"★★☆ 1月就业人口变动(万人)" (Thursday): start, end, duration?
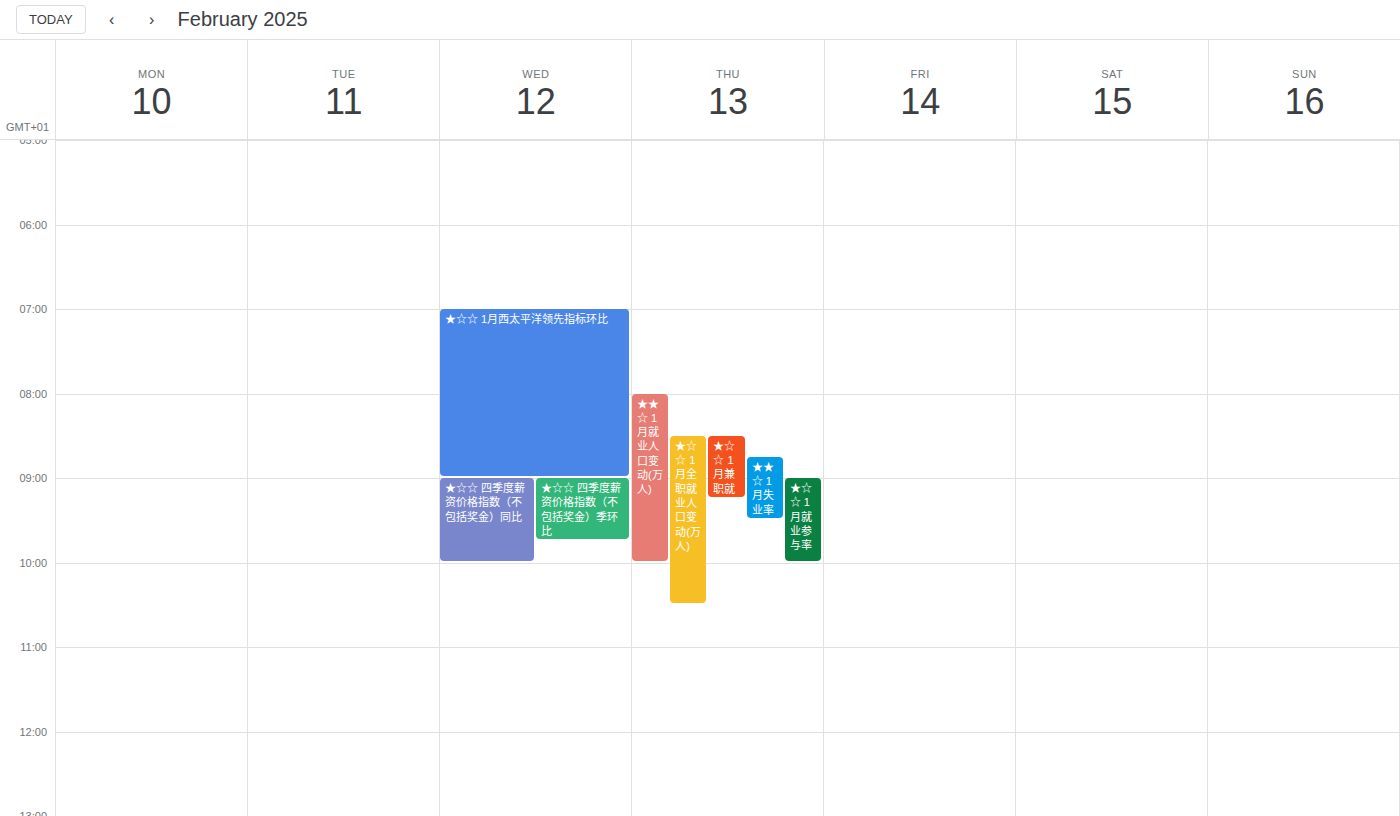
8:00 AM to 10:00 AM, 2 hours